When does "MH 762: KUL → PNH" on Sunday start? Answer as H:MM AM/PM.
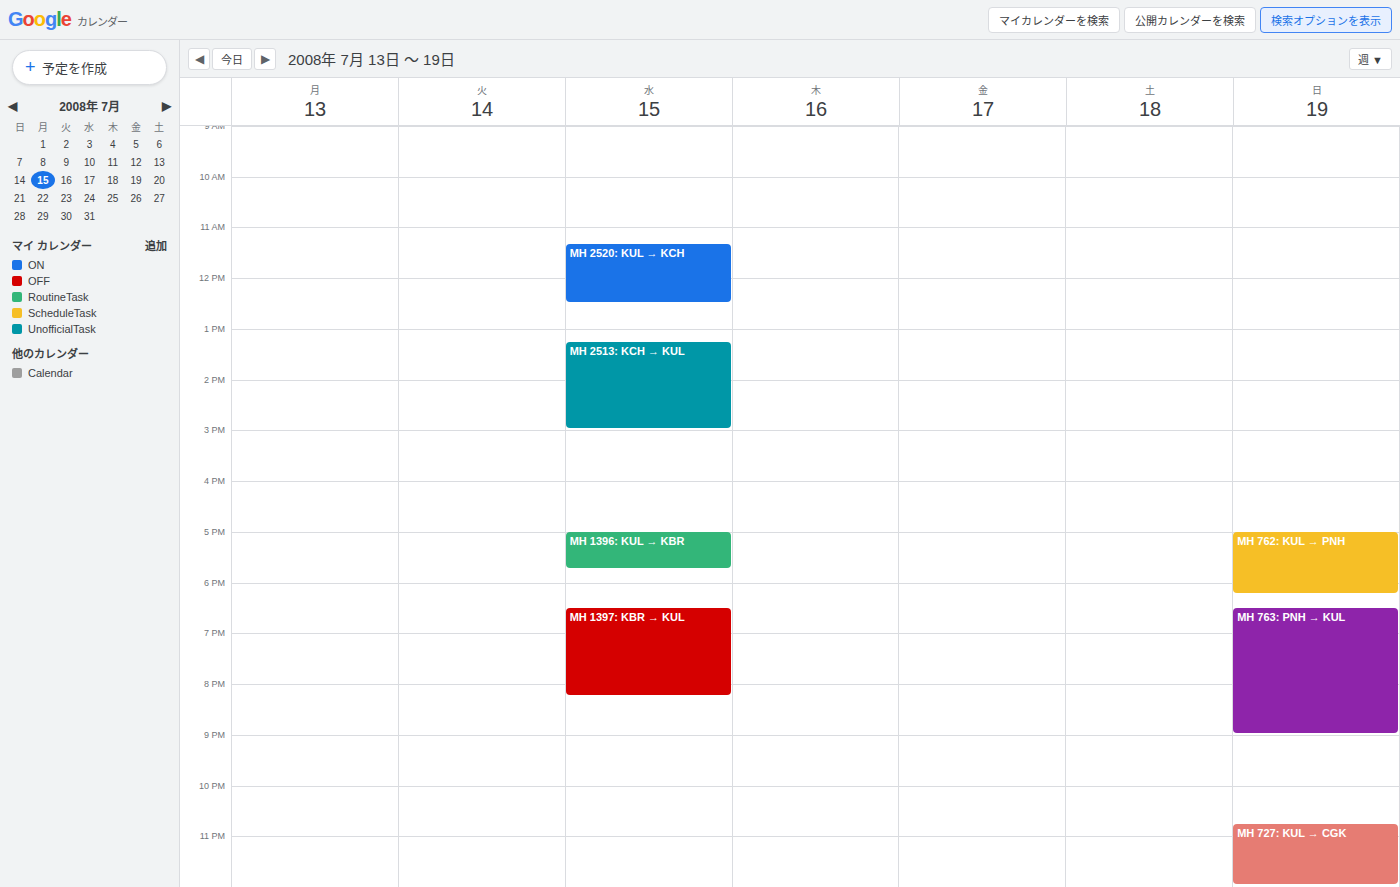
5:00 PM